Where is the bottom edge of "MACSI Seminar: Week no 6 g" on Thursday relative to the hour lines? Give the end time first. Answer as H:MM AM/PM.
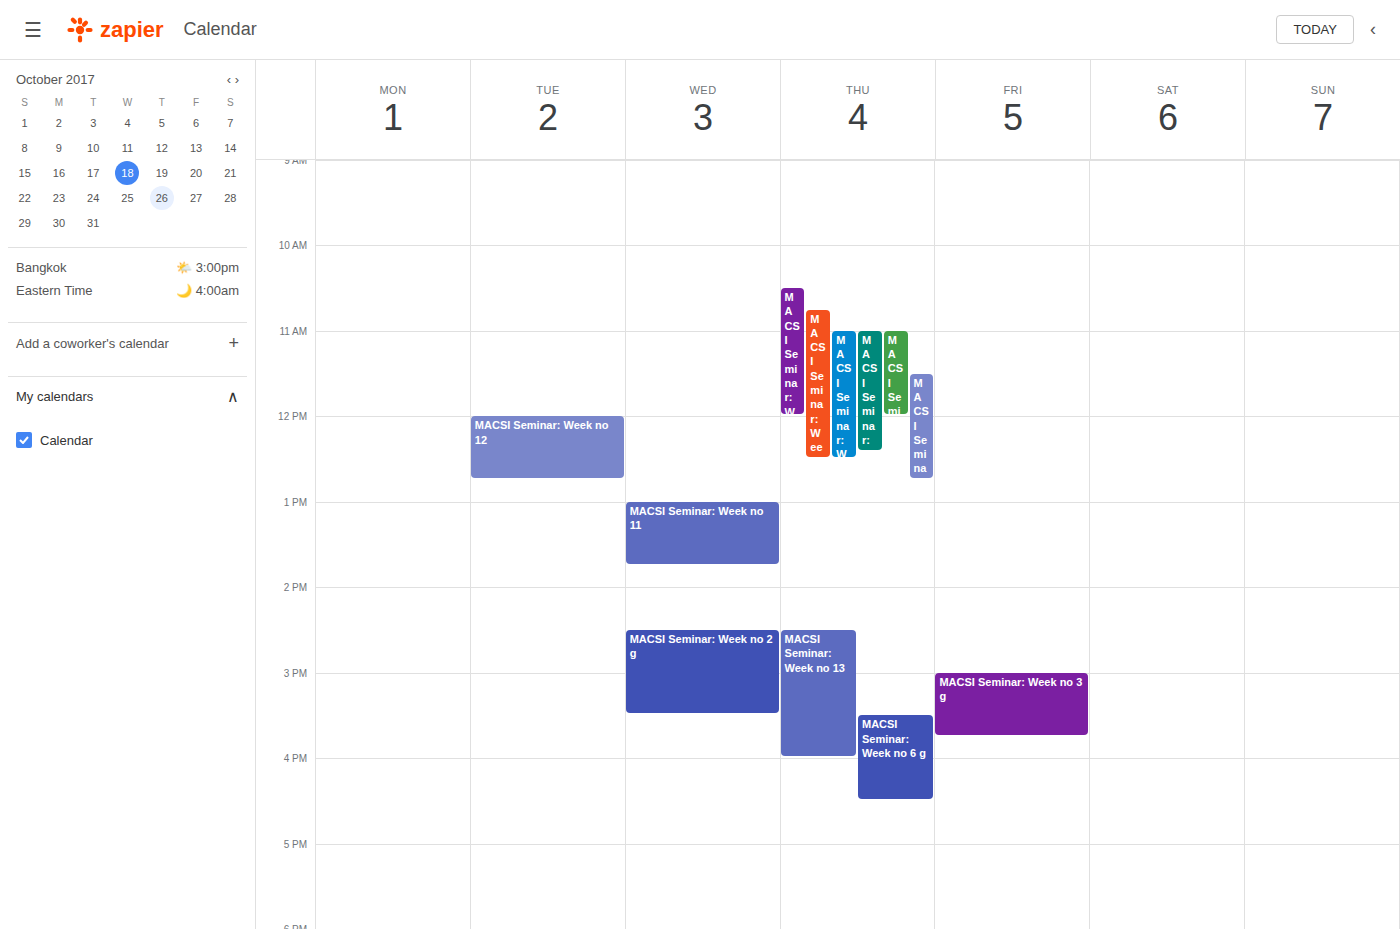
4:30 PM -- halfway between the 4 PM and 5 PM lines.